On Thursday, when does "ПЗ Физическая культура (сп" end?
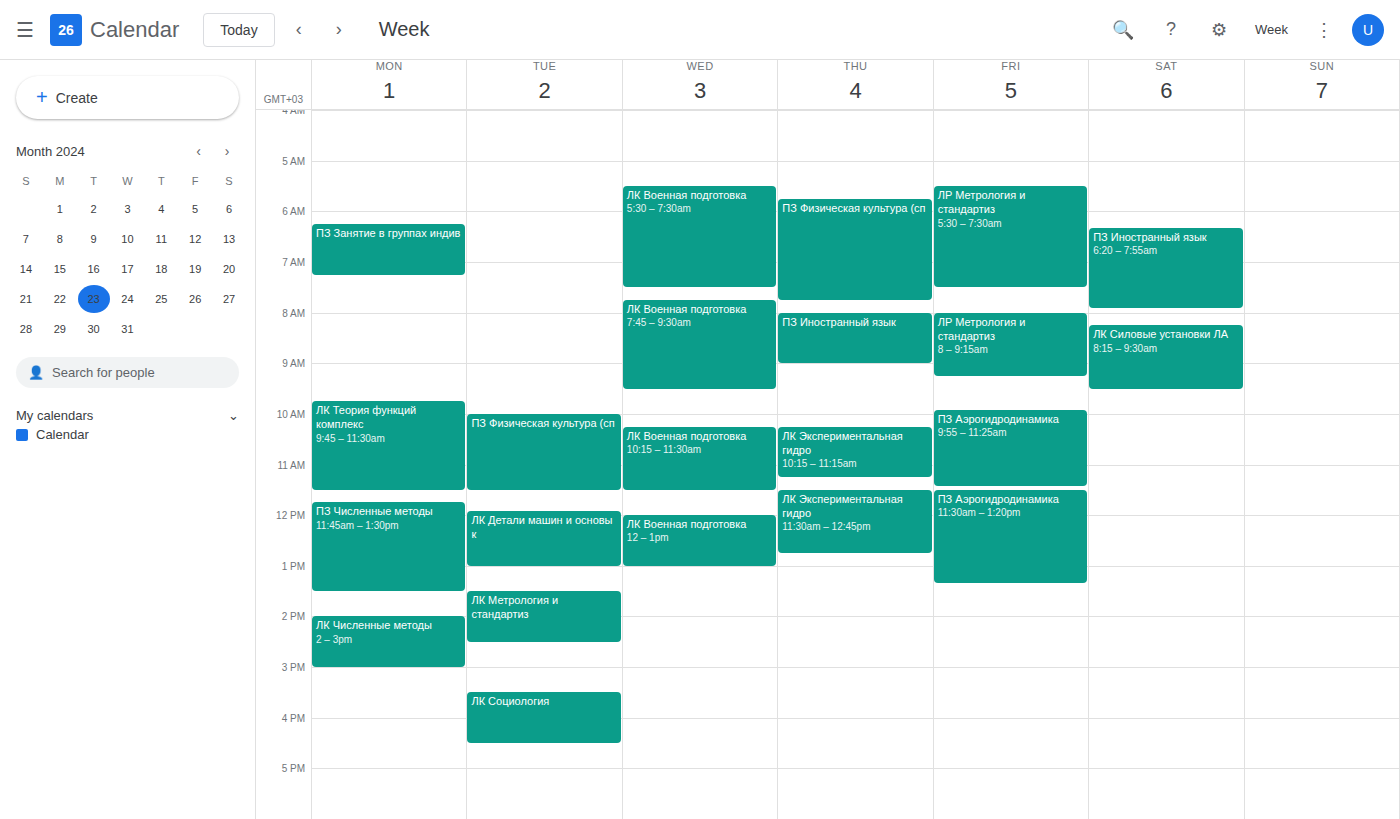
7:45 AM